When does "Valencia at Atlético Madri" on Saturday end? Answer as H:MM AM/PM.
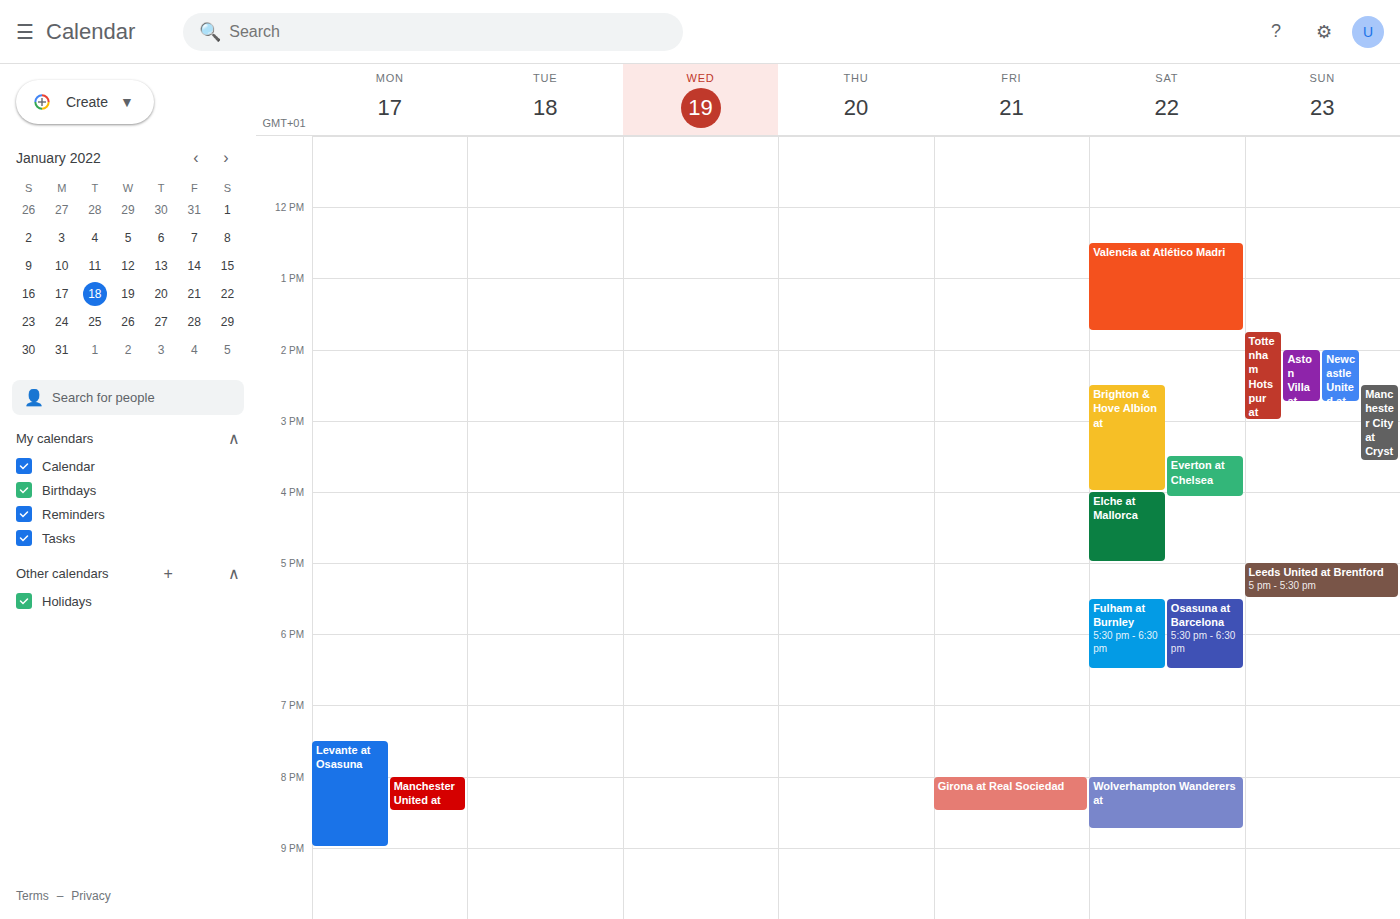
1:45 PM